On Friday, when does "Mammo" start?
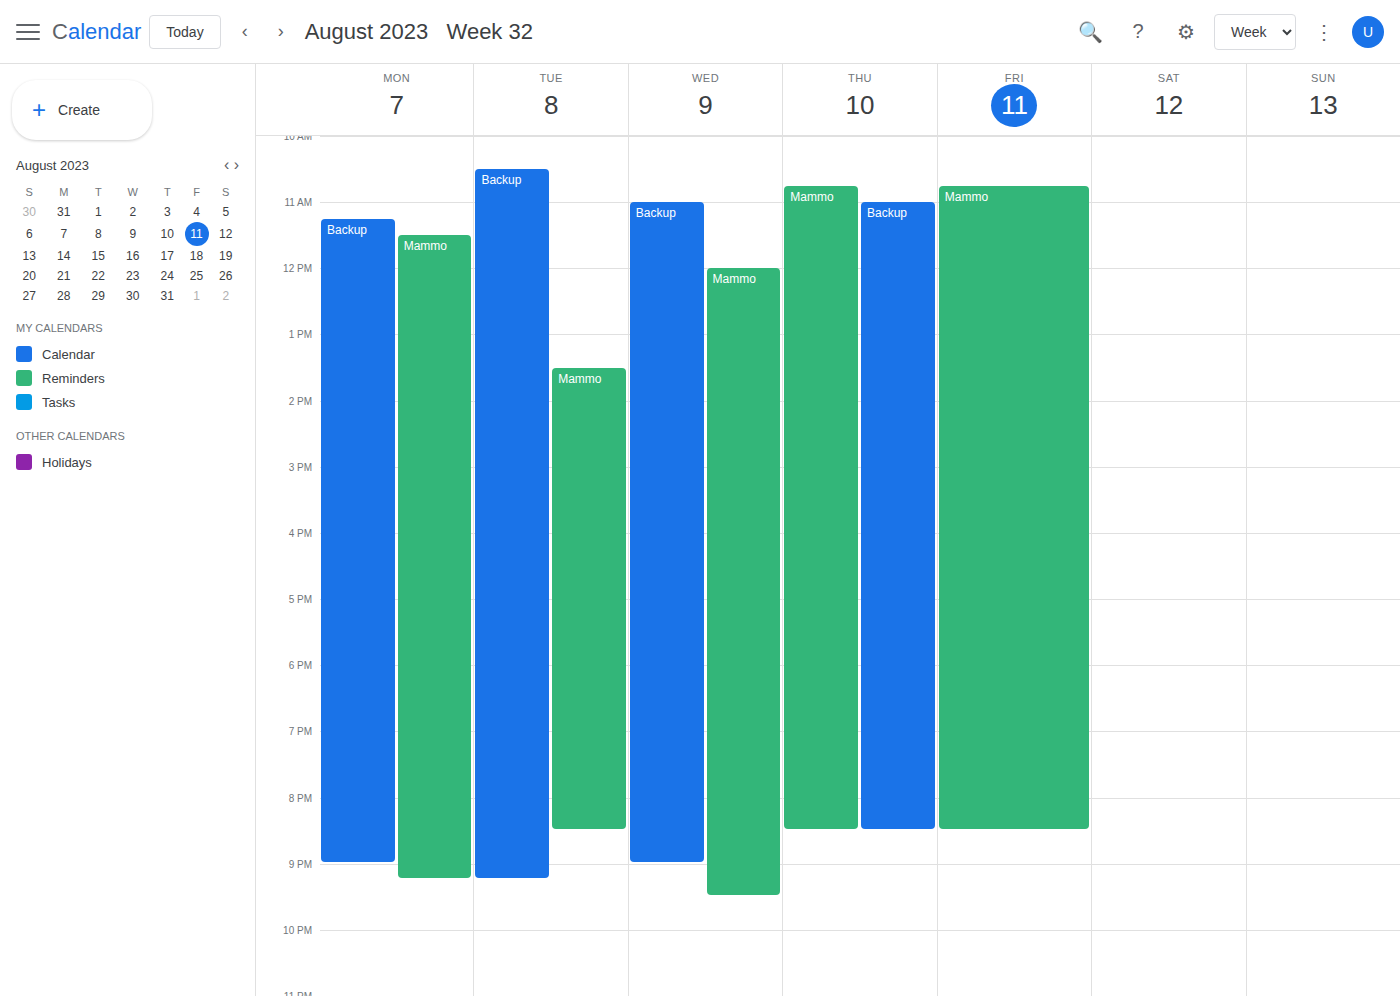
10:45 AM